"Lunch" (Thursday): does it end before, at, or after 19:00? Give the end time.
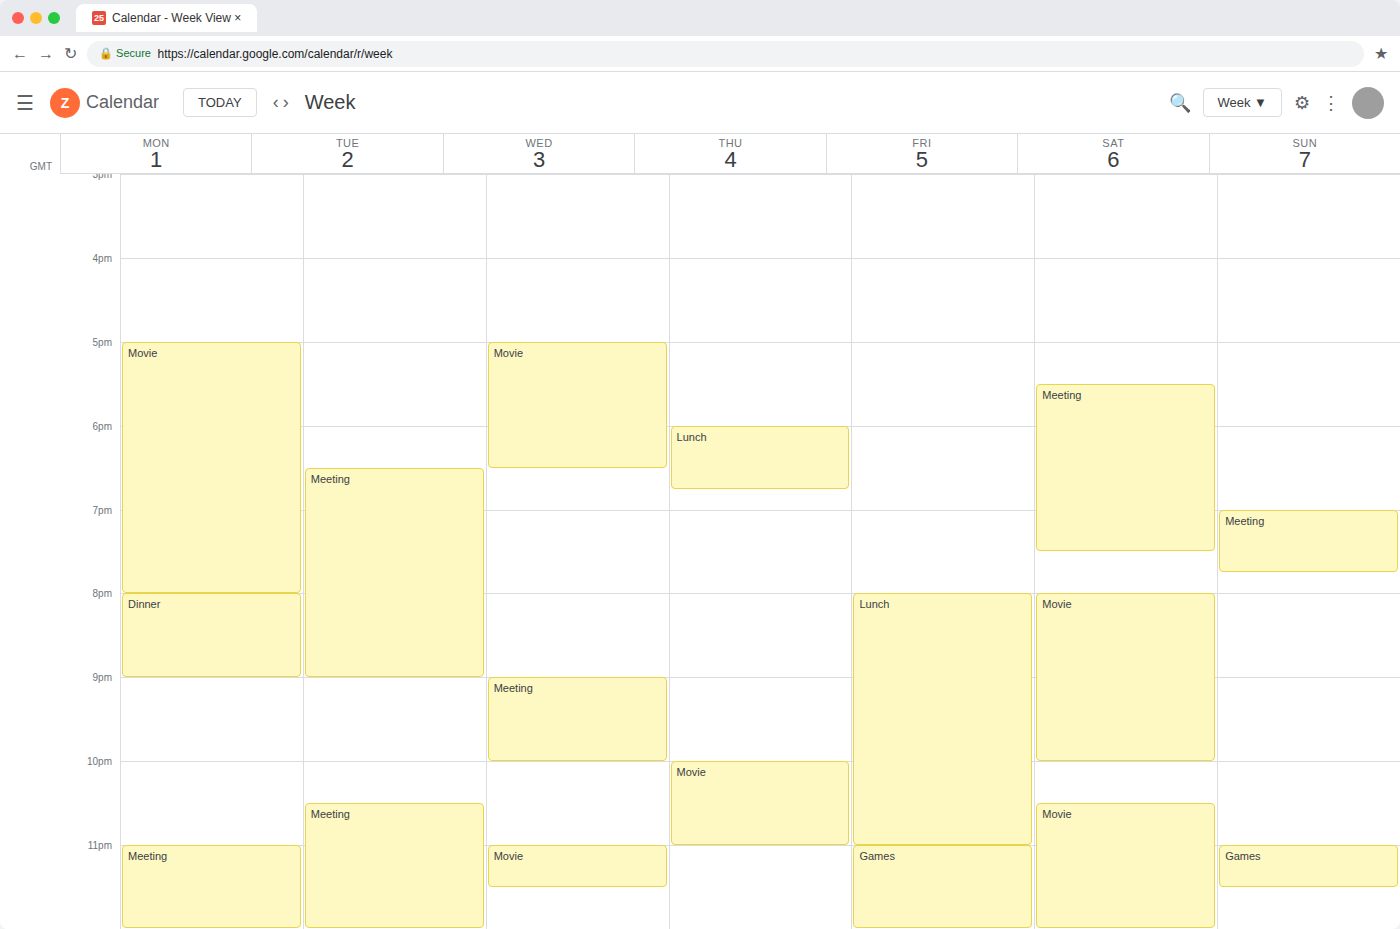
18:45 -- before 19:00, 15 minutes above the 19:00 line.